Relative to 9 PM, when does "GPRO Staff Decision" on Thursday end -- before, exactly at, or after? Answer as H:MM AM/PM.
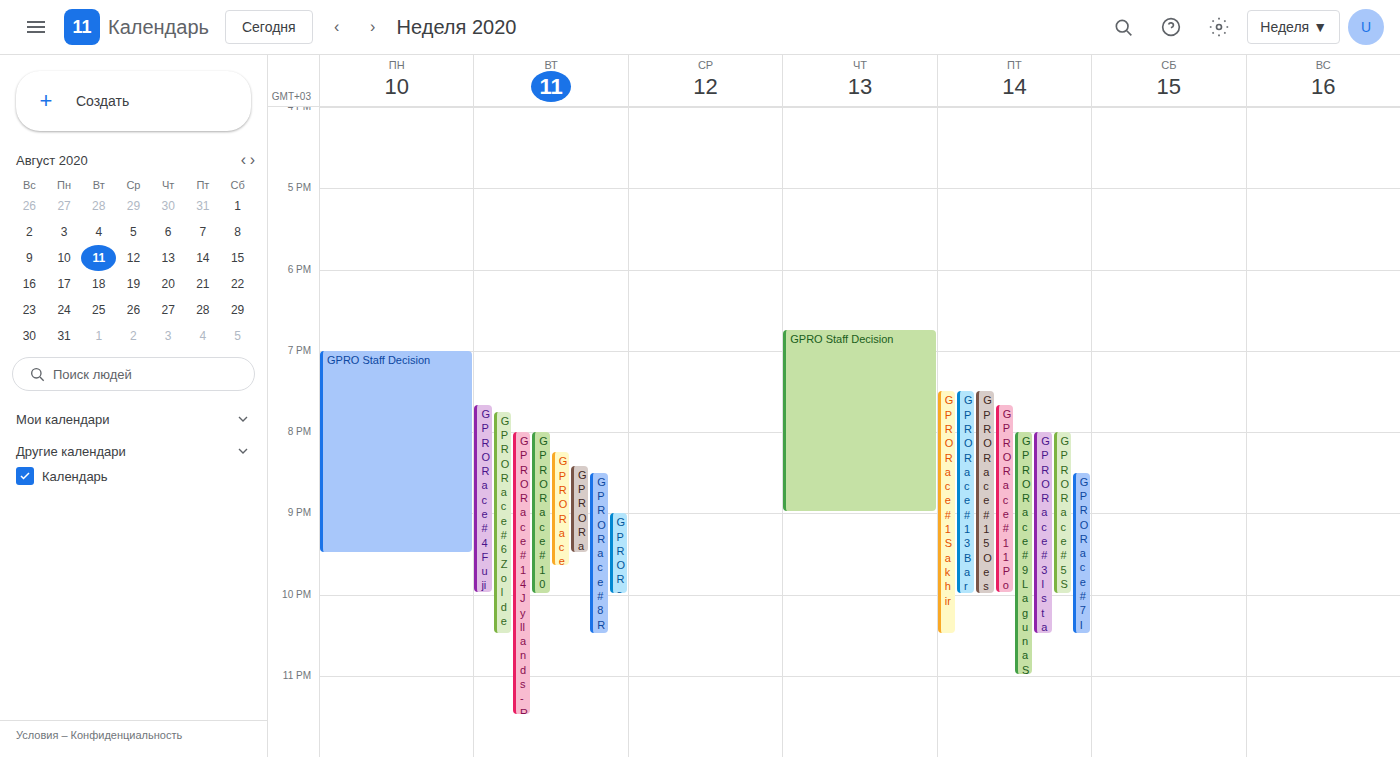
9:00 PM -- exactly at 9 PM, on the 9 PM line.